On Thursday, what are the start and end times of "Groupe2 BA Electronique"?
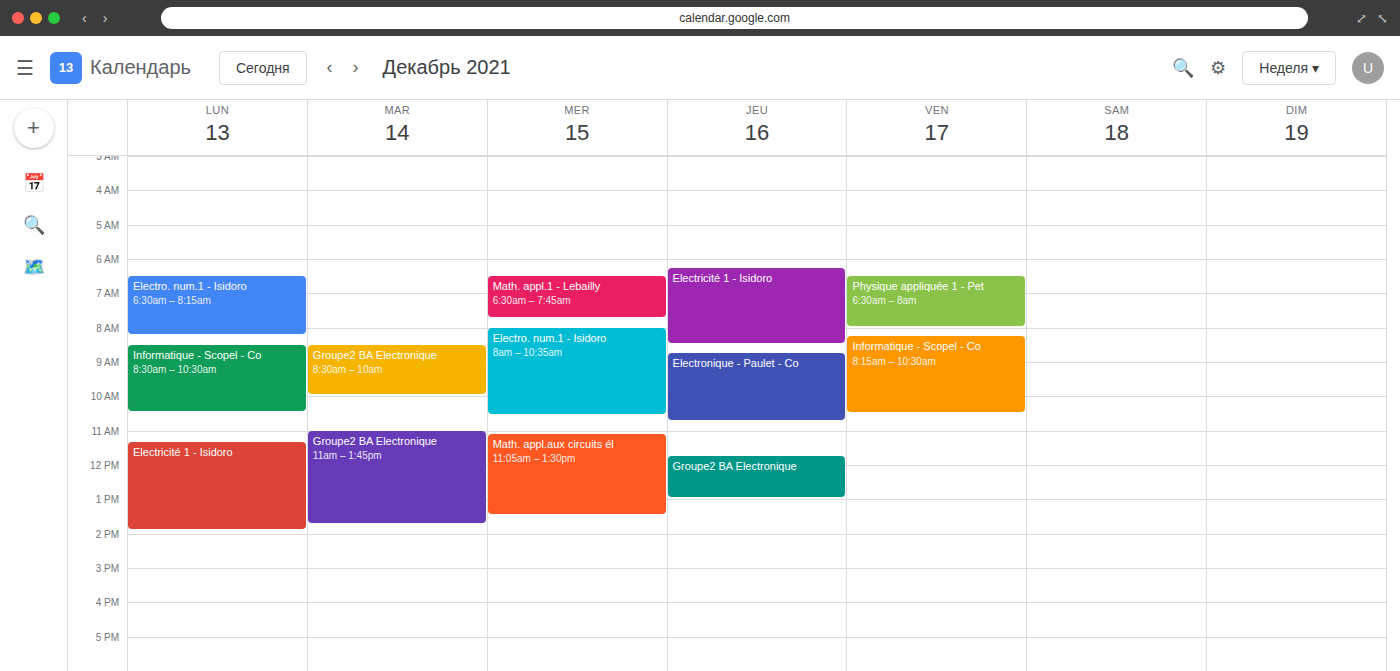
11:45 AM to 1:00 PM